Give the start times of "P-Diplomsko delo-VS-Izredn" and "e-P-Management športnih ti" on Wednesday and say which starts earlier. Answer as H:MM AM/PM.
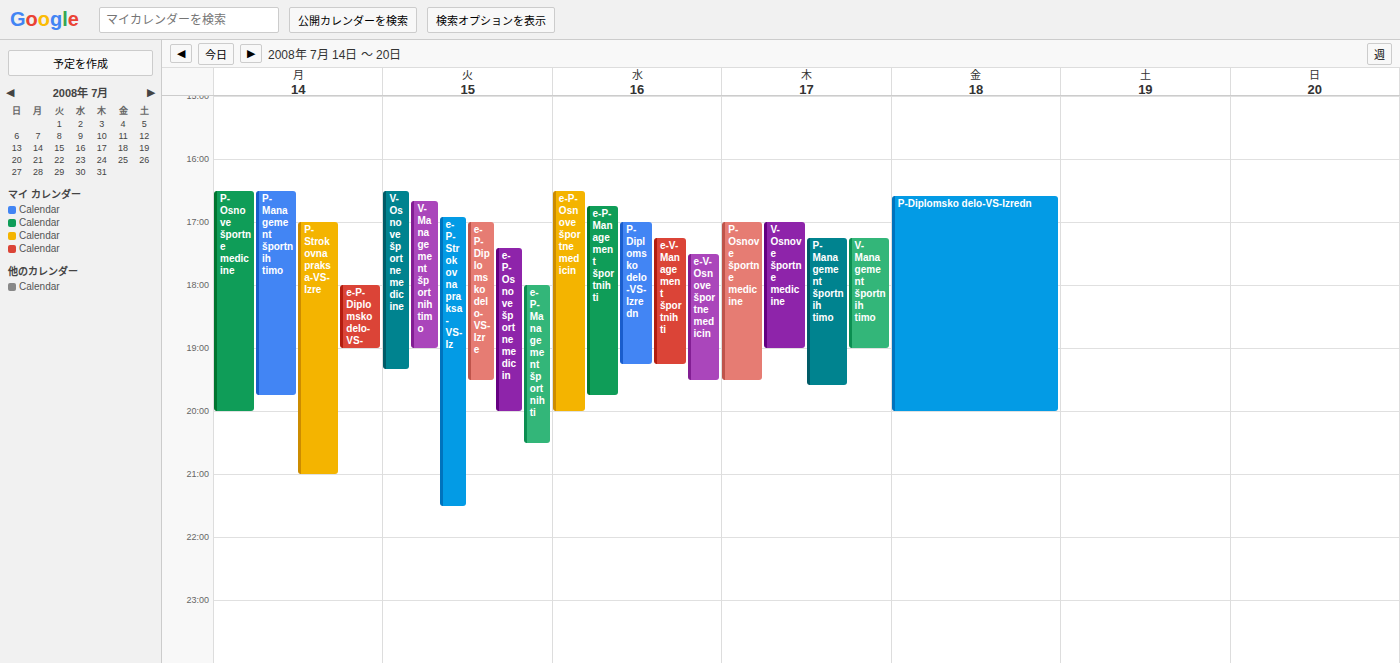
"e-P-Management športnih ti" 4:45 PM; "P-Diplomsko delo-VS-Izredn" 5:00 PM.